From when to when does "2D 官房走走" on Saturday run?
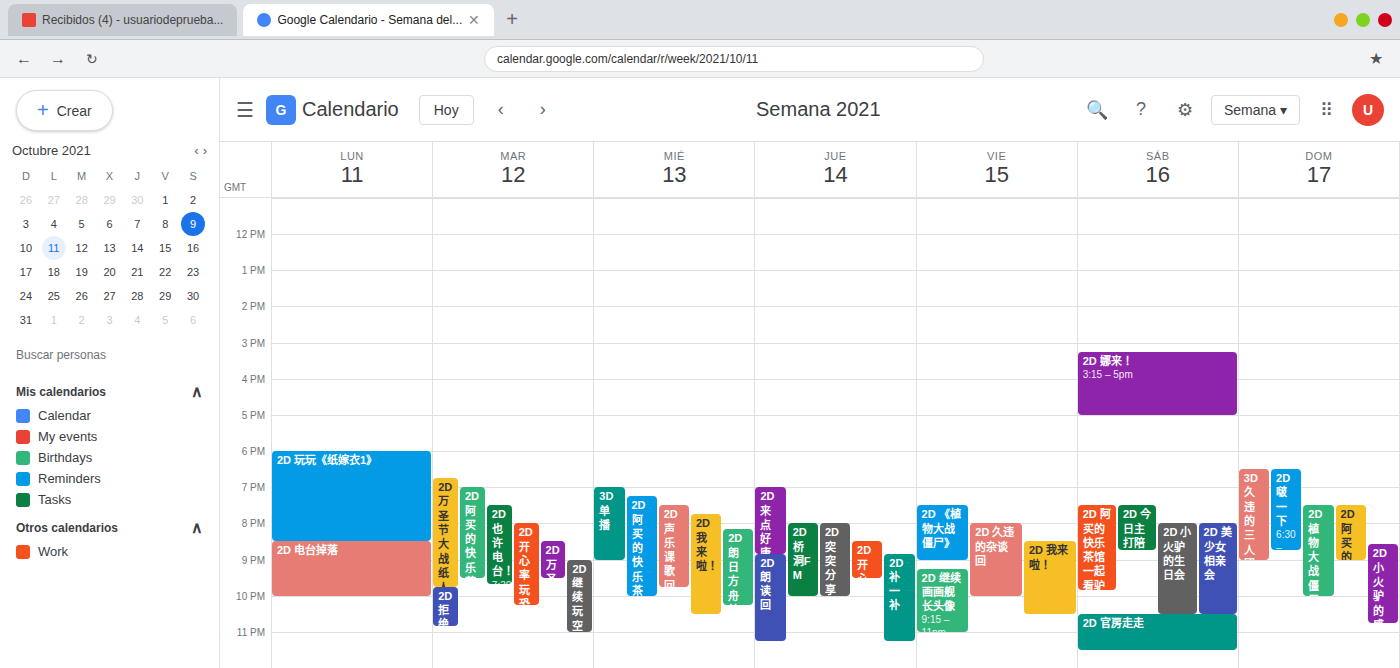
10:30 PM to 11:30 PM